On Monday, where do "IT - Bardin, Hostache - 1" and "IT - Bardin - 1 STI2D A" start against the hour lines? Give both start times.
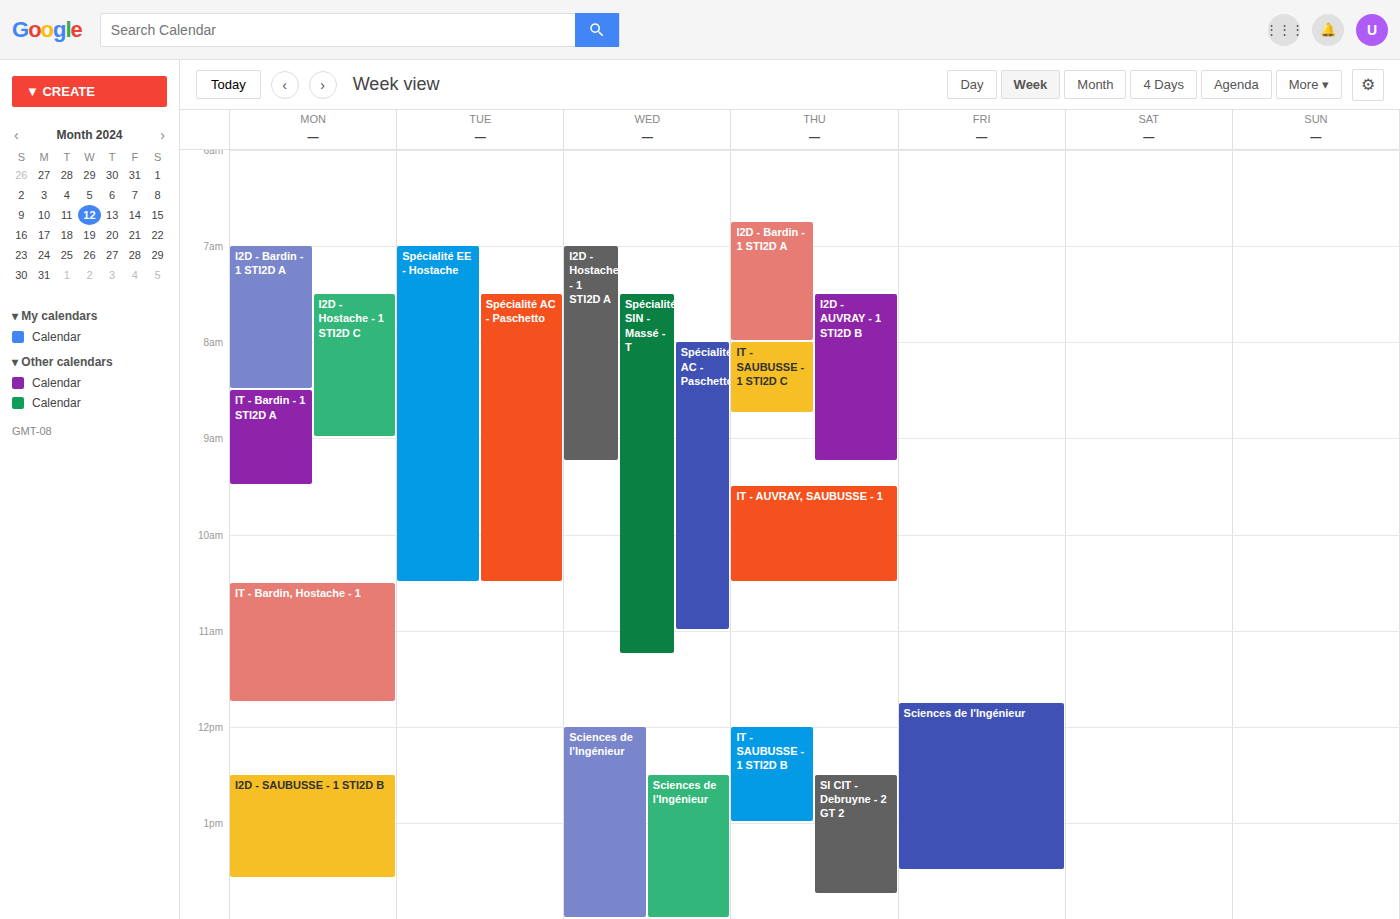
"IT - Bardin, Hostache - 1": 10:30 AM, halfway between the 10 AM and 11 AM lines. "IT - Bardin - 1 STI2D A": 8:30 AM, halfway between the 8 AM and 9 AM lines.